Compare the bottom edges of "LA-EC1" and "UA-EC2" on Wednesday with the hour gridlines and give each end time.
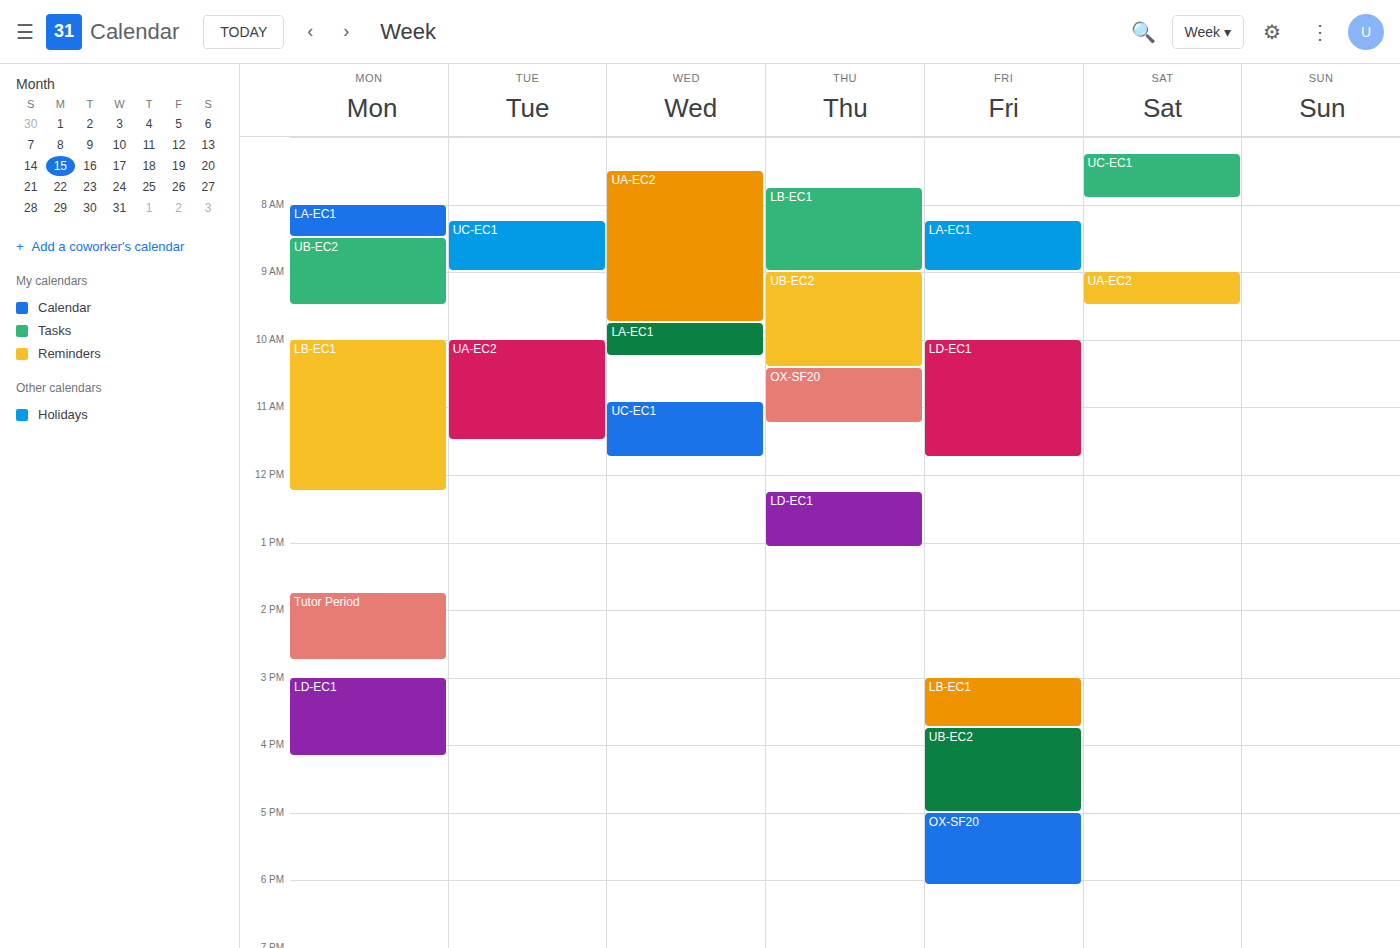
"LA-EC1": 10:15, neither: a quarter of the way from the 10:00 line to the 11:00 line. "UA-EC2": 09:45, neither: three quarters of the way from the 09:00 line to the 10:00 line.